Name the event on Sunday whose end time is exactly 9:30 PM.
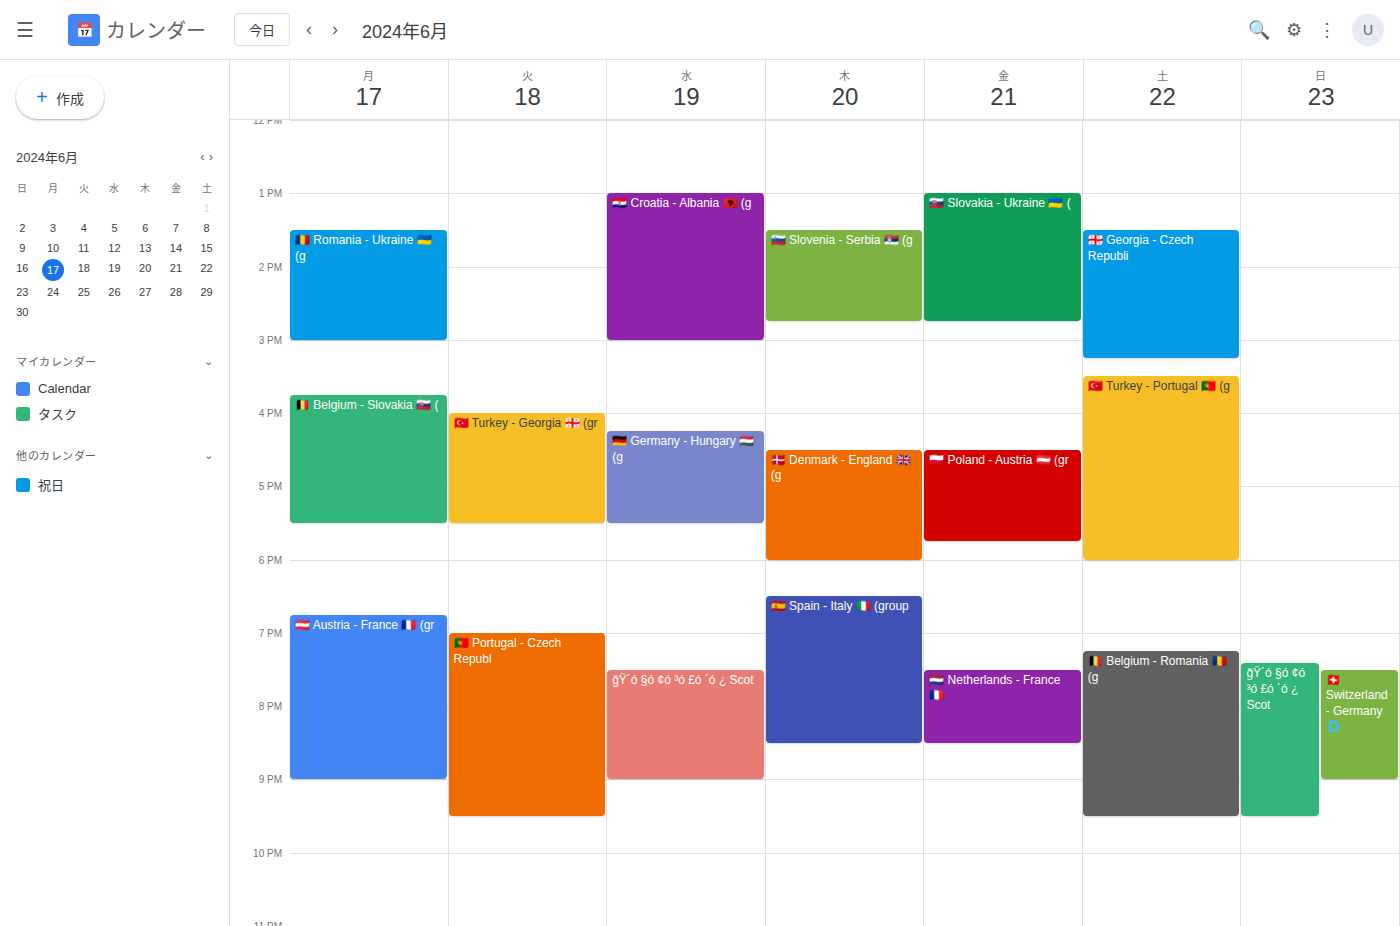
"ğŸ´ó §ó ¢ó ³ó £ó ´ó ¿ Scot"